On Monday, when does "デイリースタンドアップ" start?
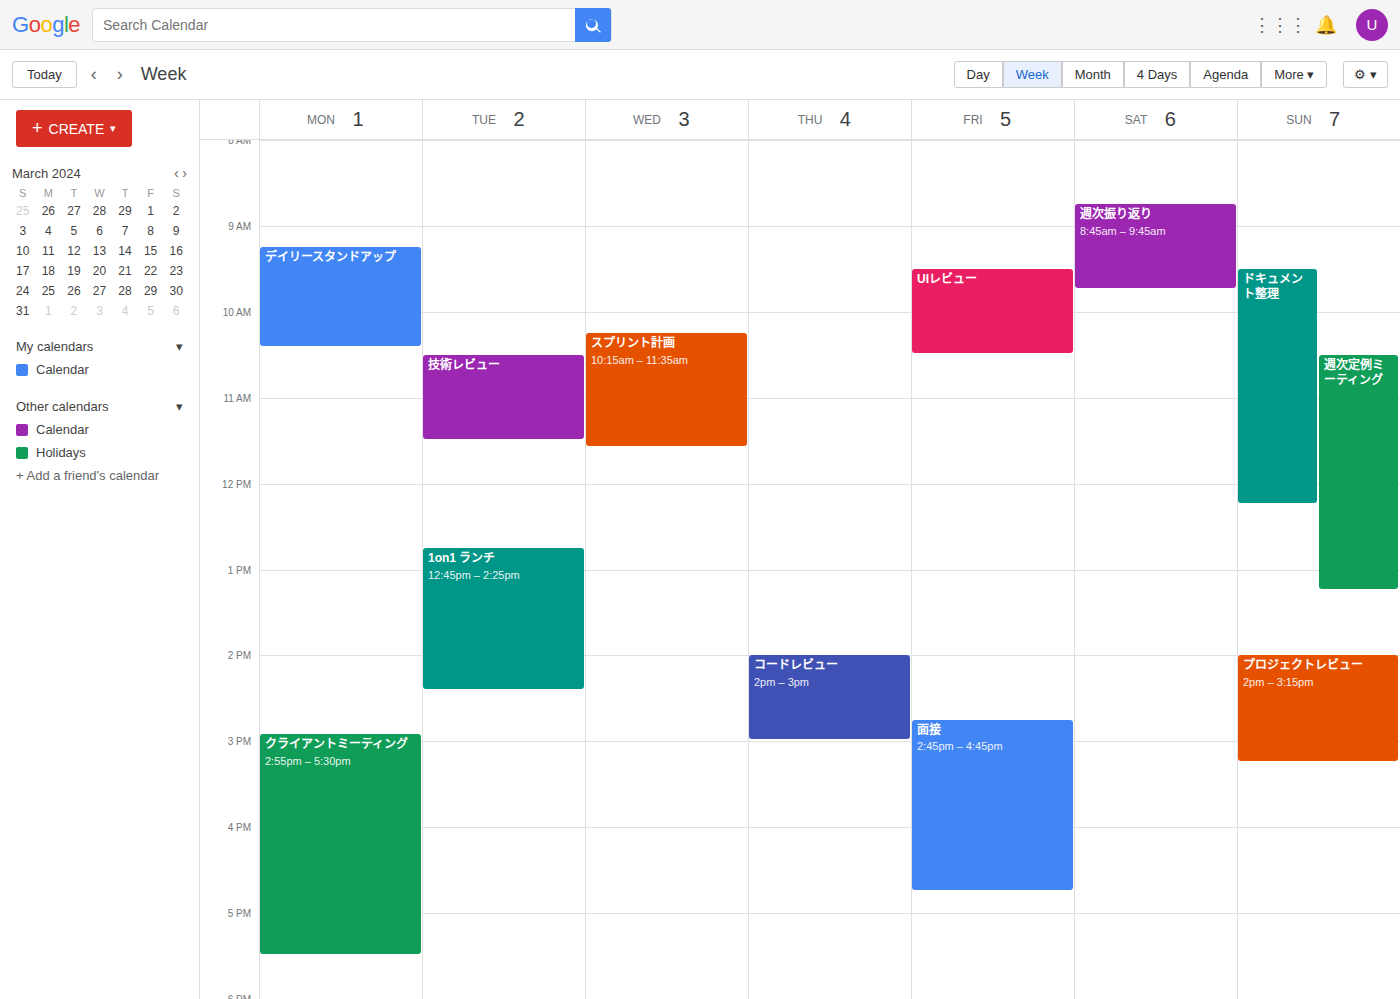
9:15 AM